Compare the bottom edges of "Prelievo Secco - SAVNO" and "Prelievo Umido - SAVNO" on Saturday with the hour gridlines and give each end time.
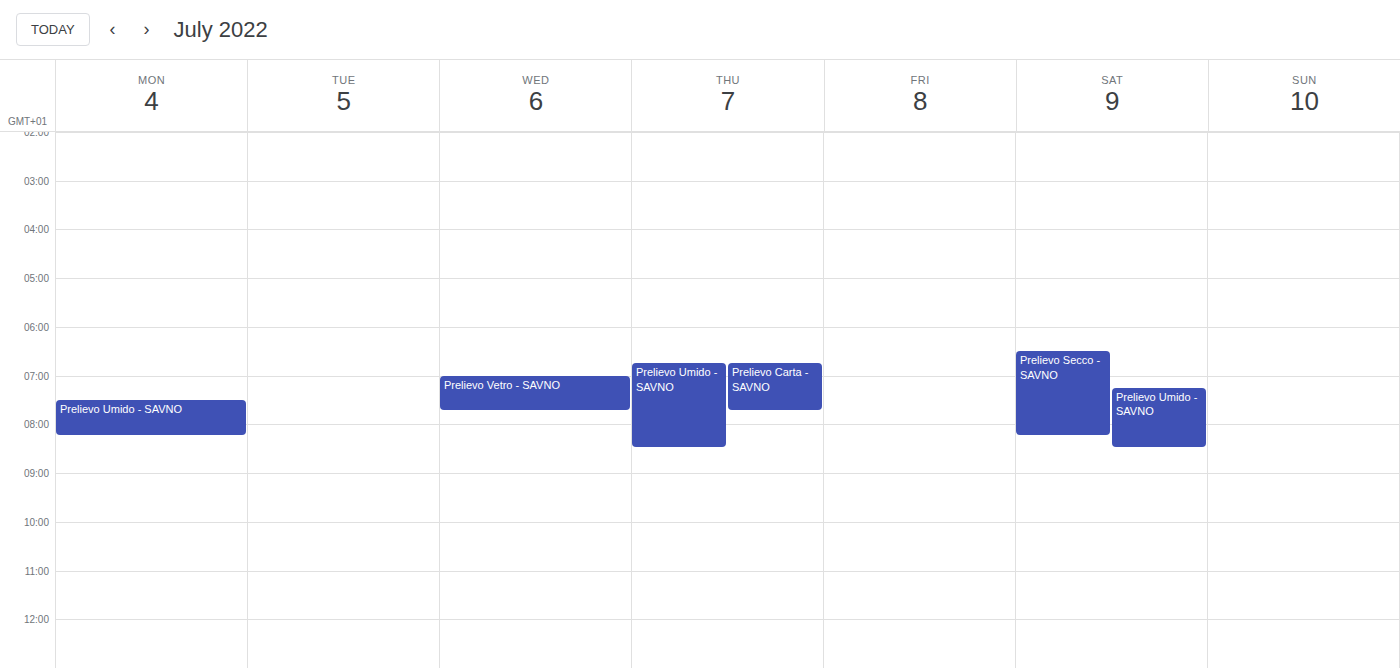
"Prelievo Secco - SAVNO": 8:15 AM, neither: a quarter of the way from the 8 AM line to the 9 AM line. "Prelievo Umido - SAVNO": 8:30 AM, halfway between the 8 AM and 9 AM lines.